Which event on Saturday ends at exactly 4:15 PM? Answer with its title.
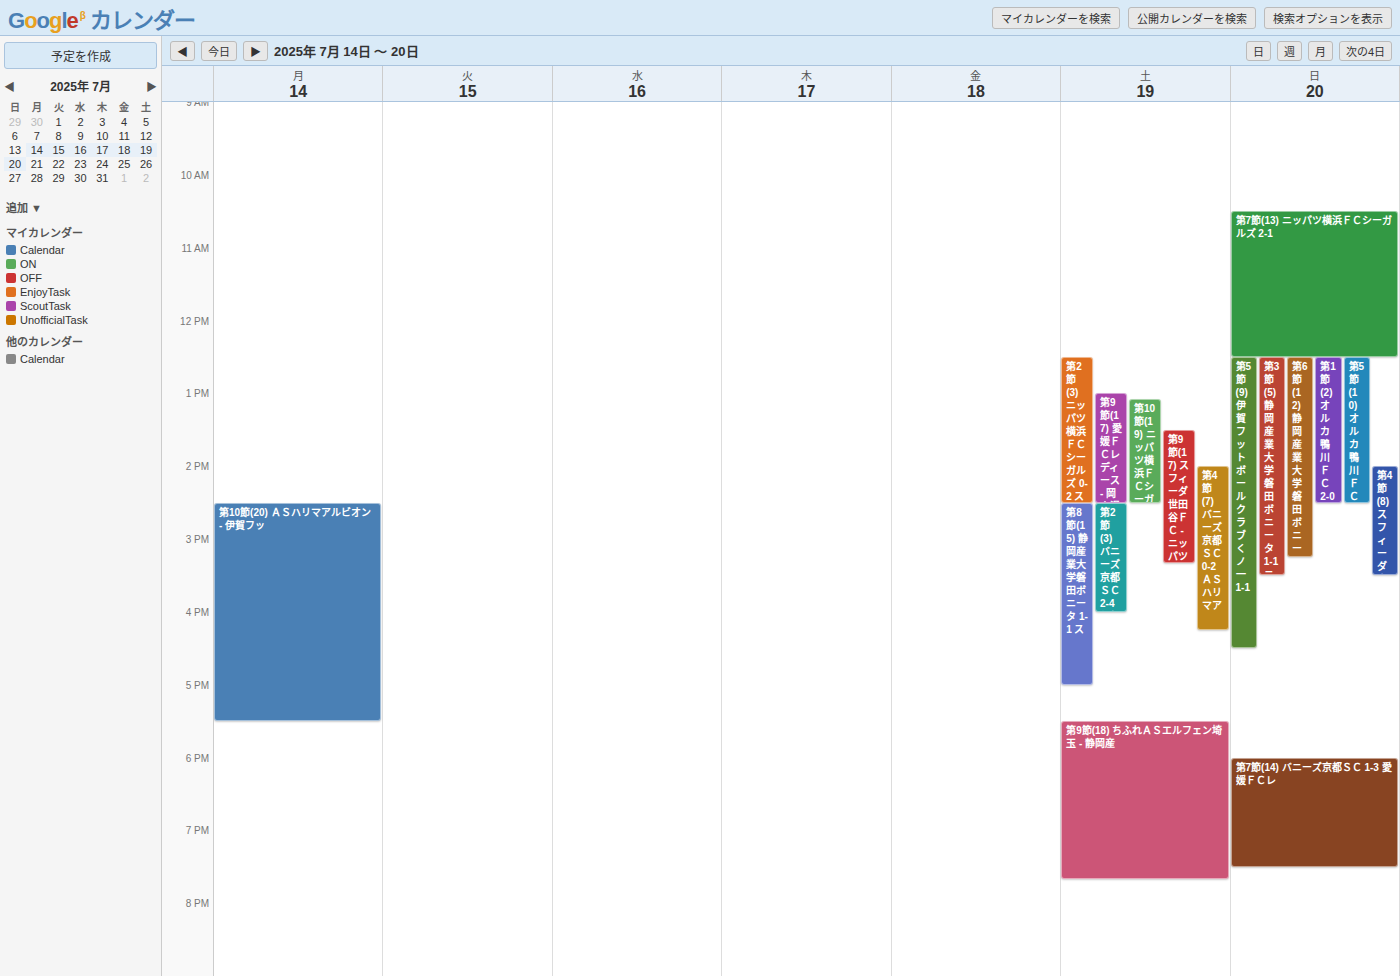
"第4節(7) バニーズ京都ＳＣ 0-2 ＡＳハリマア"